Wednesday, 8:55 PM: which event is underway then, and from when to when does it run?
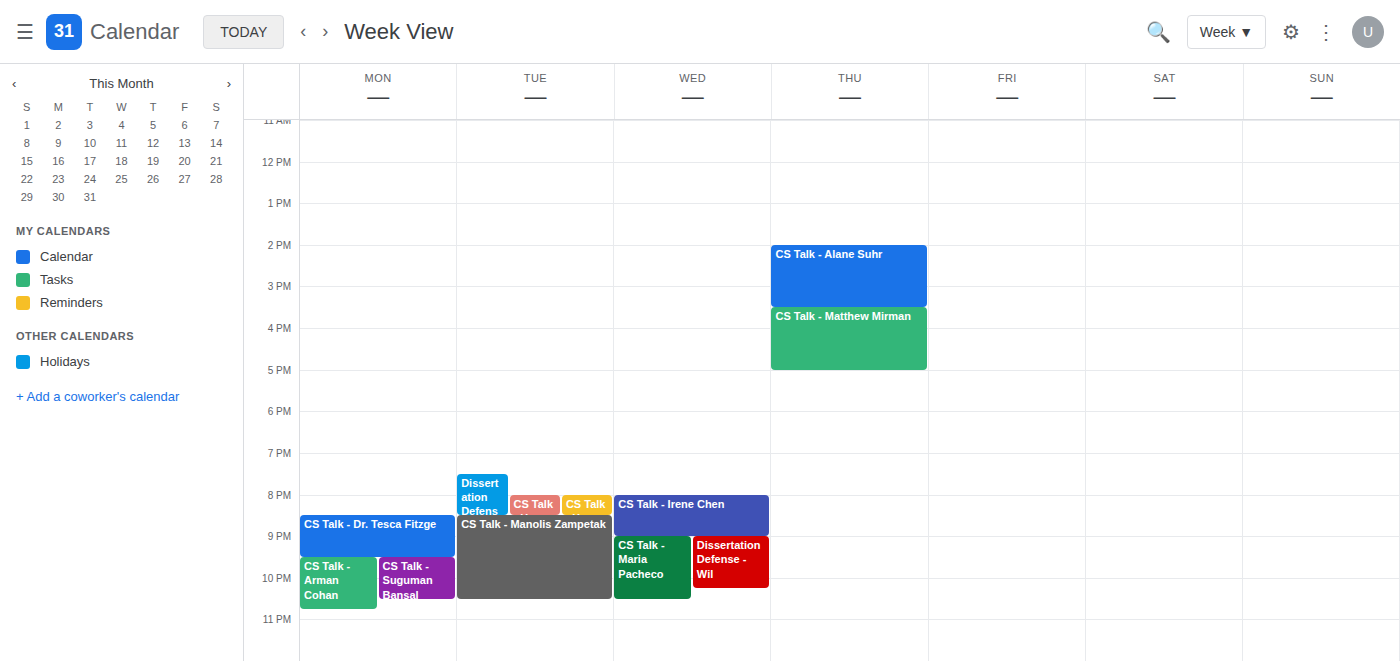
"CS Talk - Irene Chen", 8:00 PM to 9:00 PM